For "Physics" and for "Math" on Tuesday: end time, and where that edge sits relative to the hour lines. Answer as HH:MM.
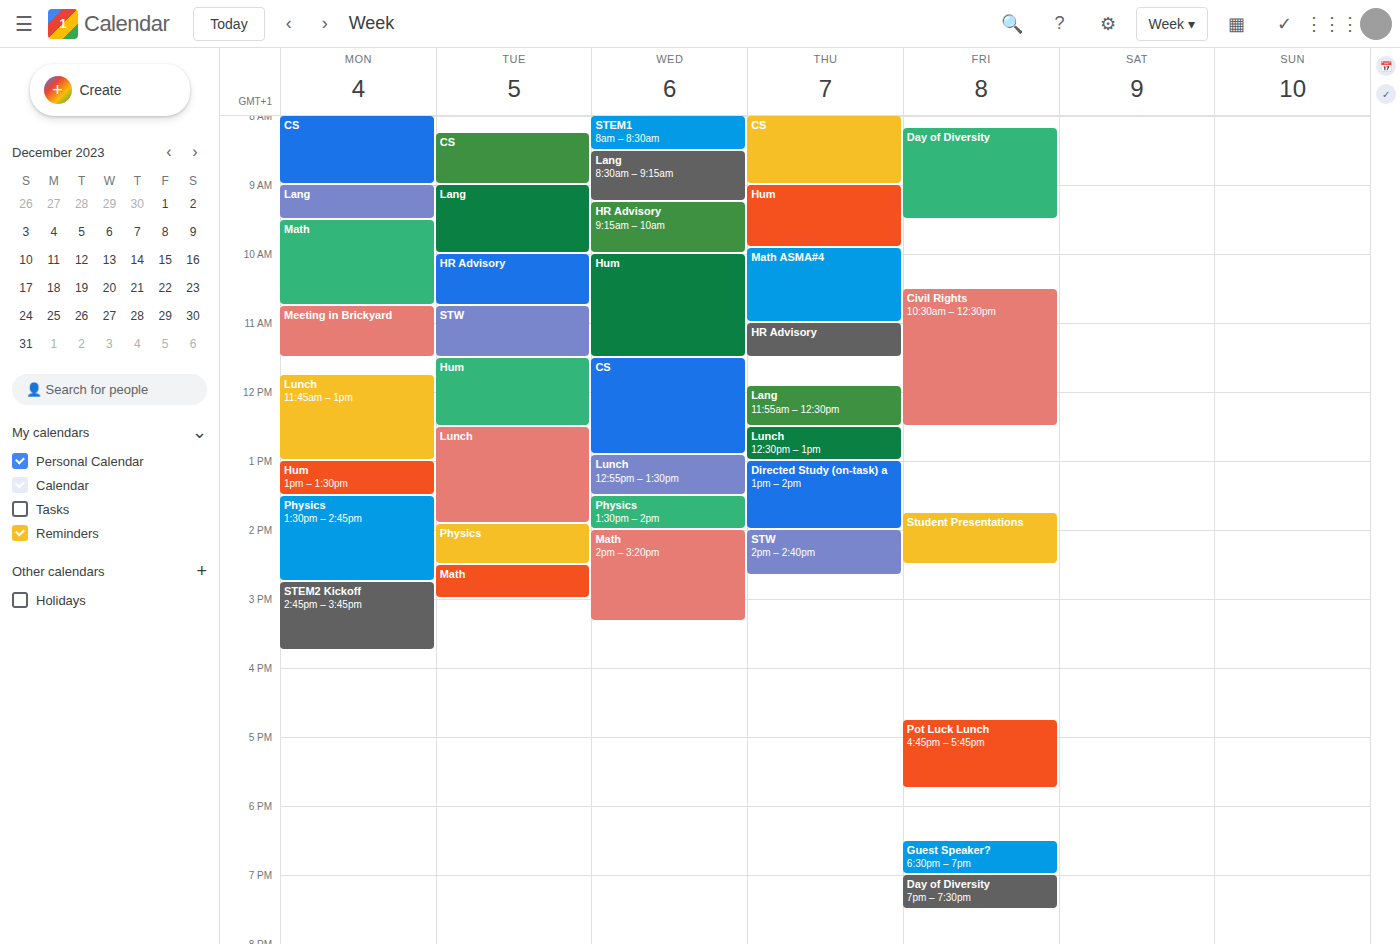
"Physics": 14:30, halfway between the 14:00 and 15:00 lines. "Math": 15:00, exactly on the 15:00 line.